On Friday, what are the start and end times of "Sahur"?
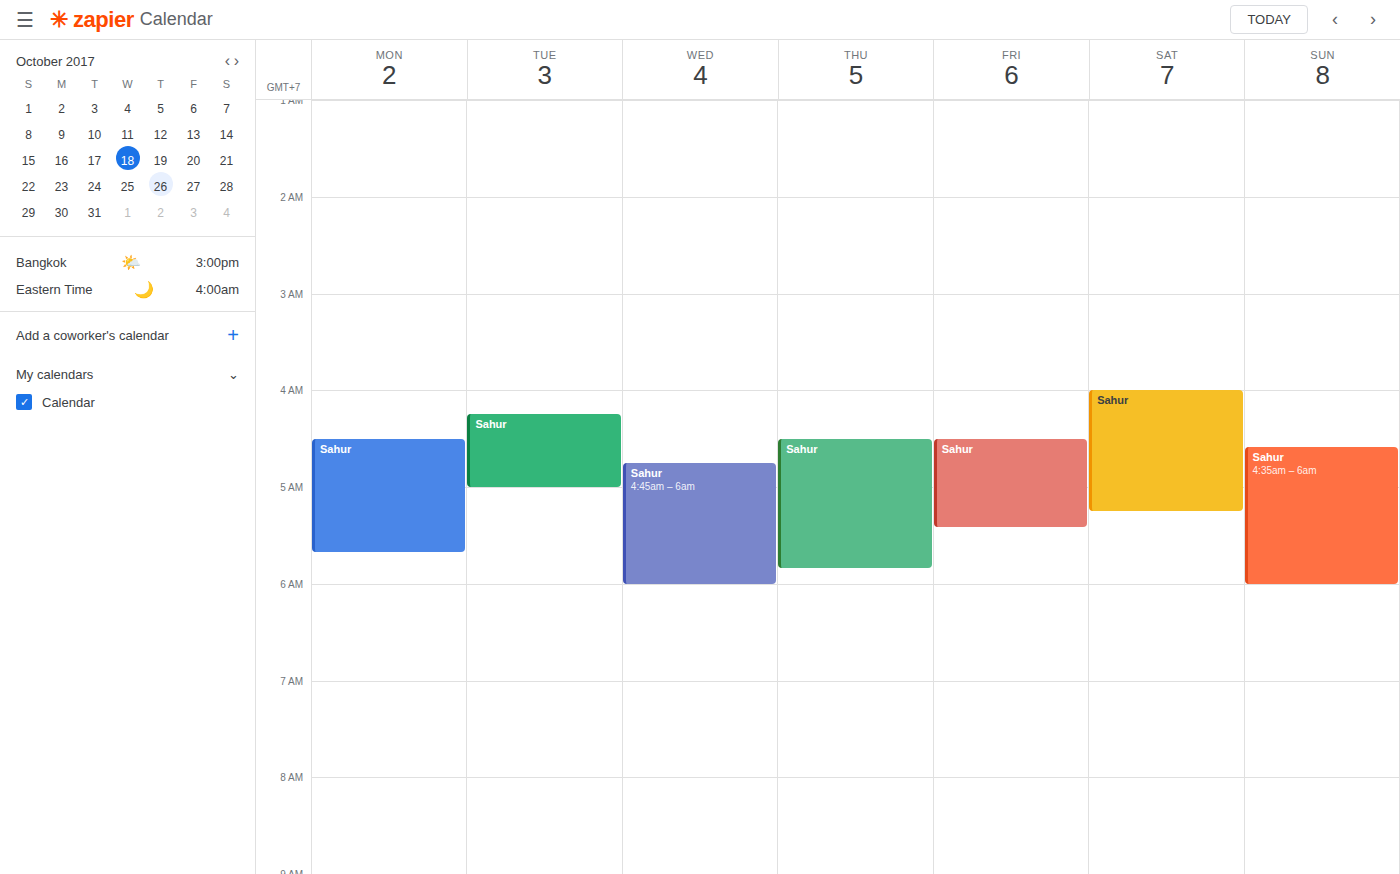
4:30 AM to 5:25 AM